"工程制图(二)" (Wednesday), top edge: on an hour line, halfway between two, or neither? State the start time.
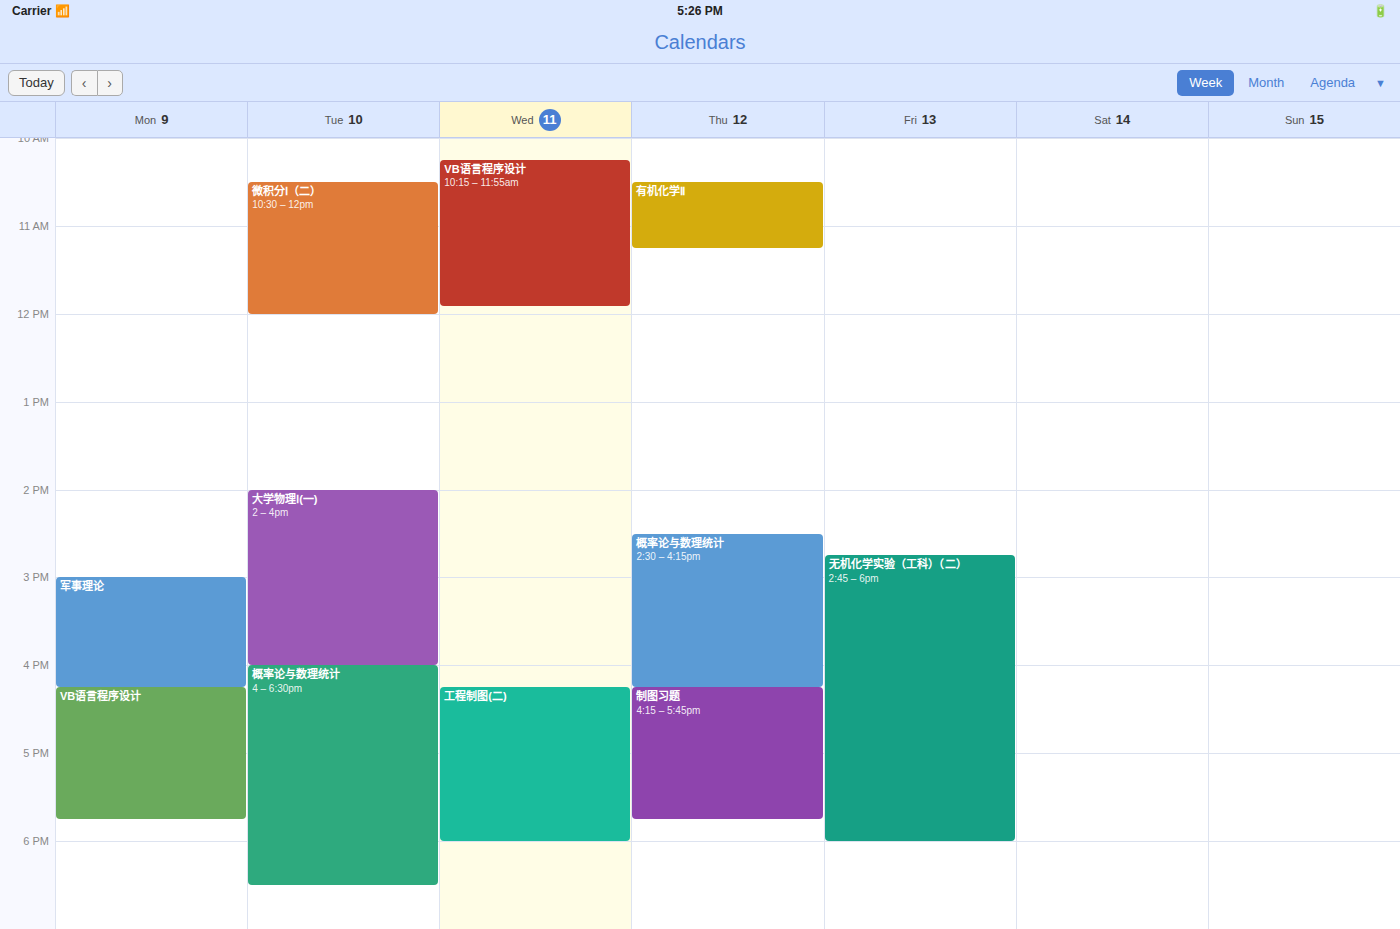
4:15 PM -- neither: a quarter of the way from the 4 PM line to the 5 PM line.